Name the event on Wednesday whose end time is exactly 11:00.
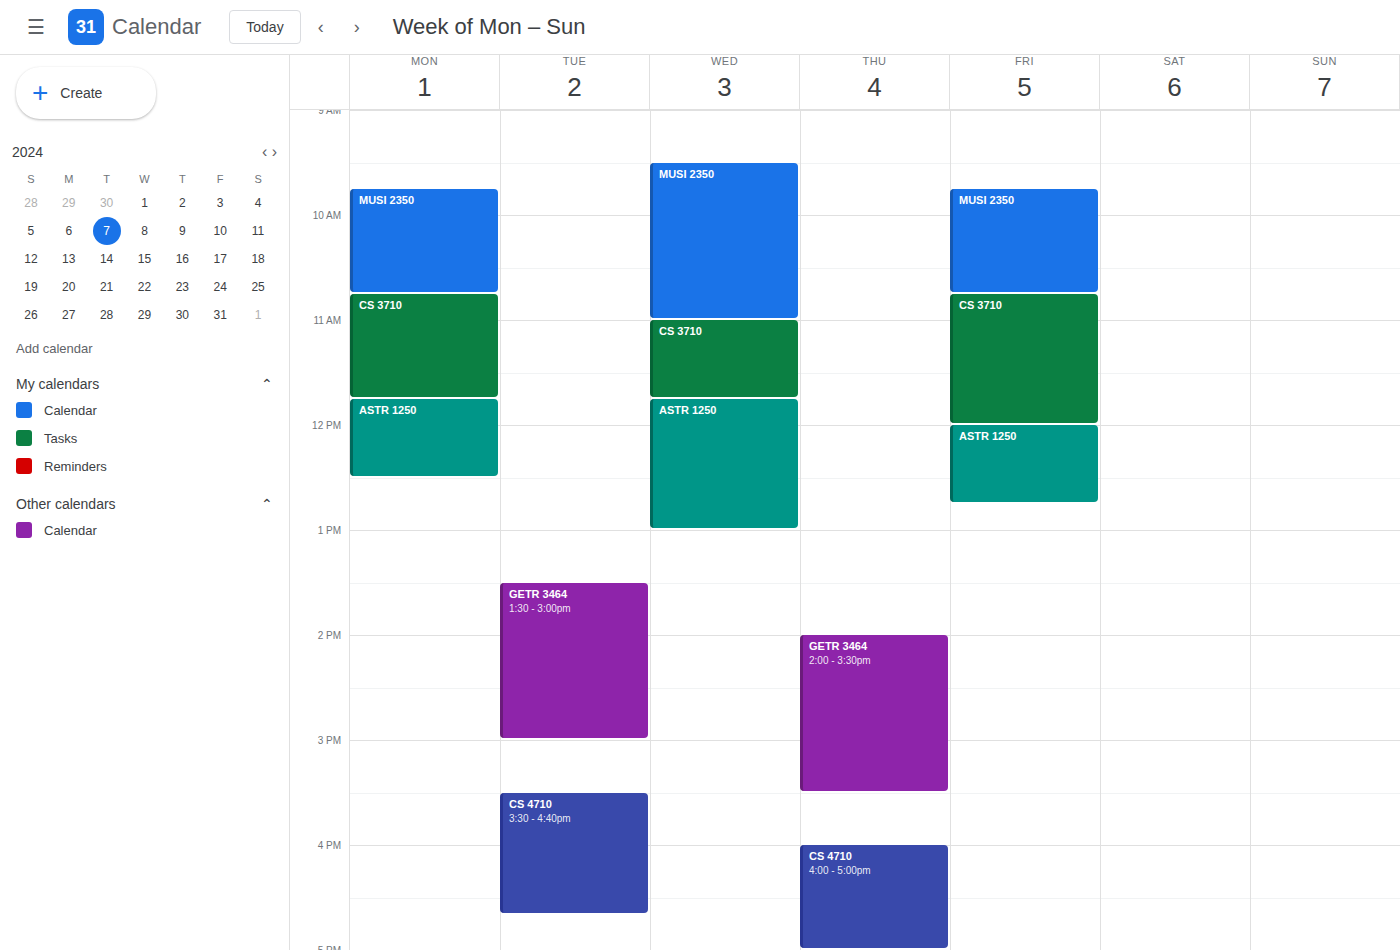
"MUSI 2350"